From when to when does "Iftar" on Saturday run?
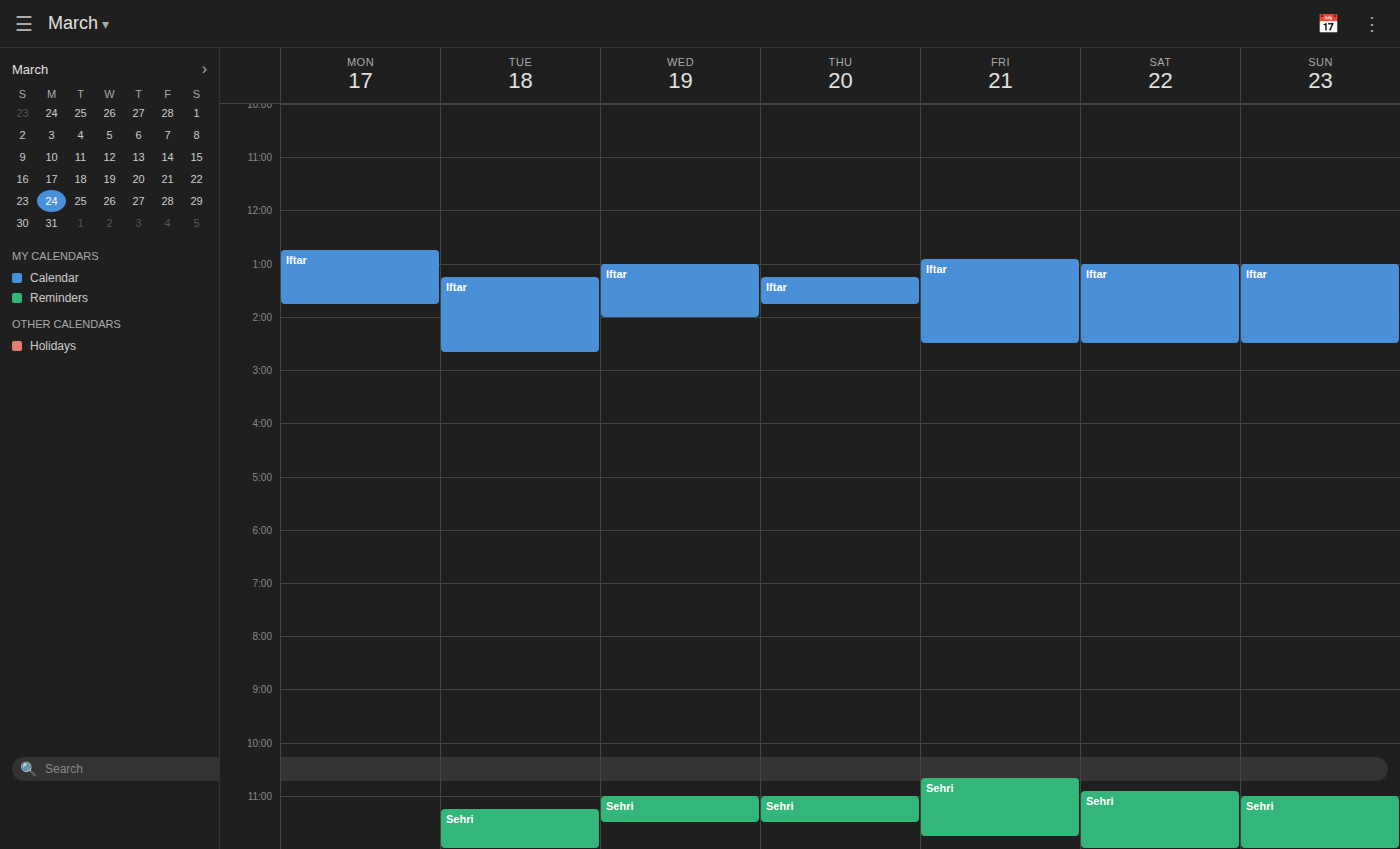
1:00 PM to 2:30 PM